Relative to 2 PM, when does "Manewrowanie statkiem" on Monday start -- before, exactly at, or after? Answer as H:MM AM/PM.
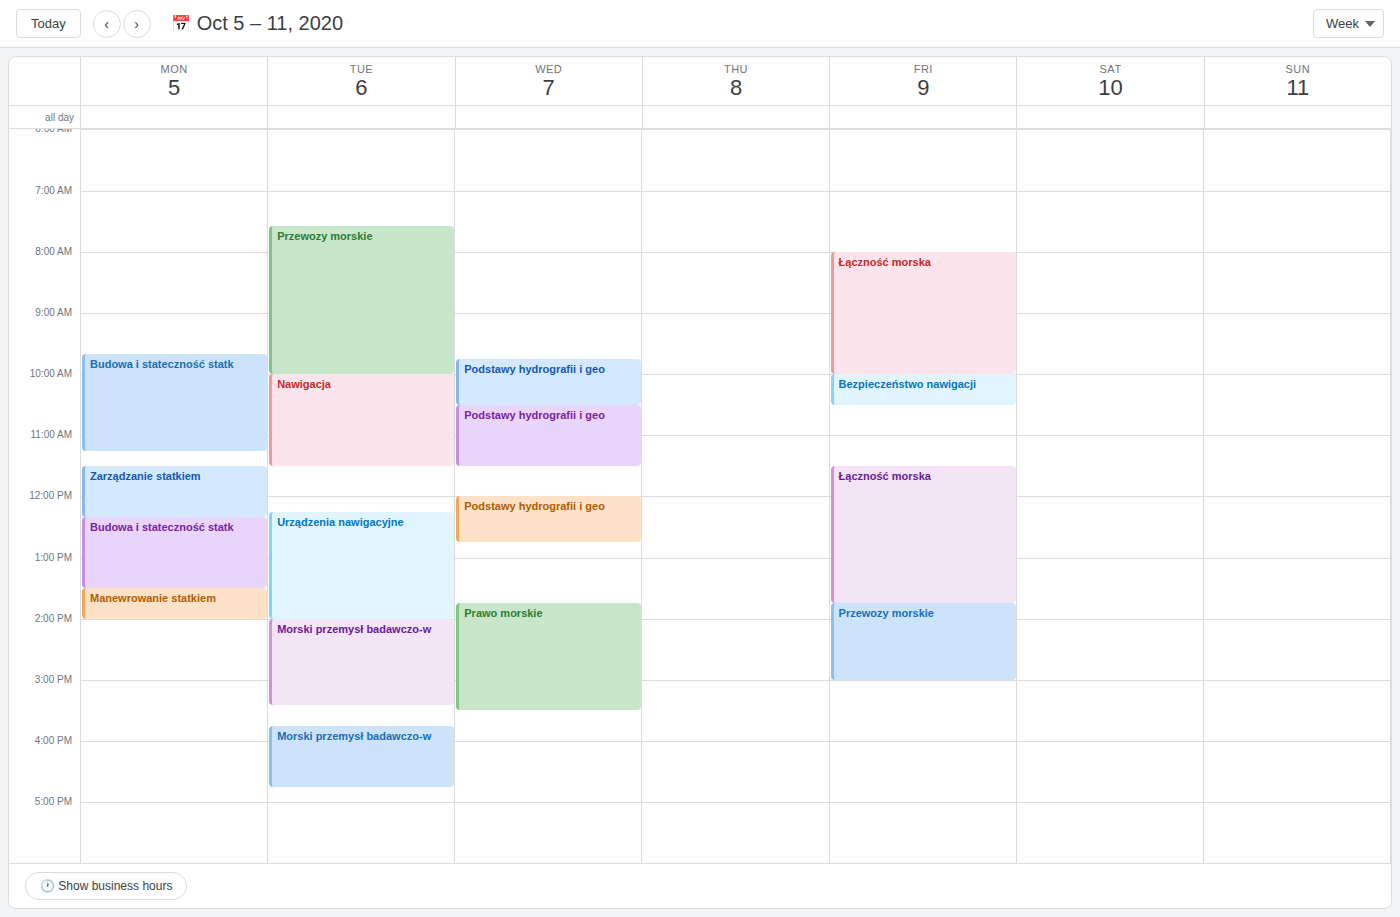
1:30 PM -- before 2 PM, 30 minutes above the 2 PM line.